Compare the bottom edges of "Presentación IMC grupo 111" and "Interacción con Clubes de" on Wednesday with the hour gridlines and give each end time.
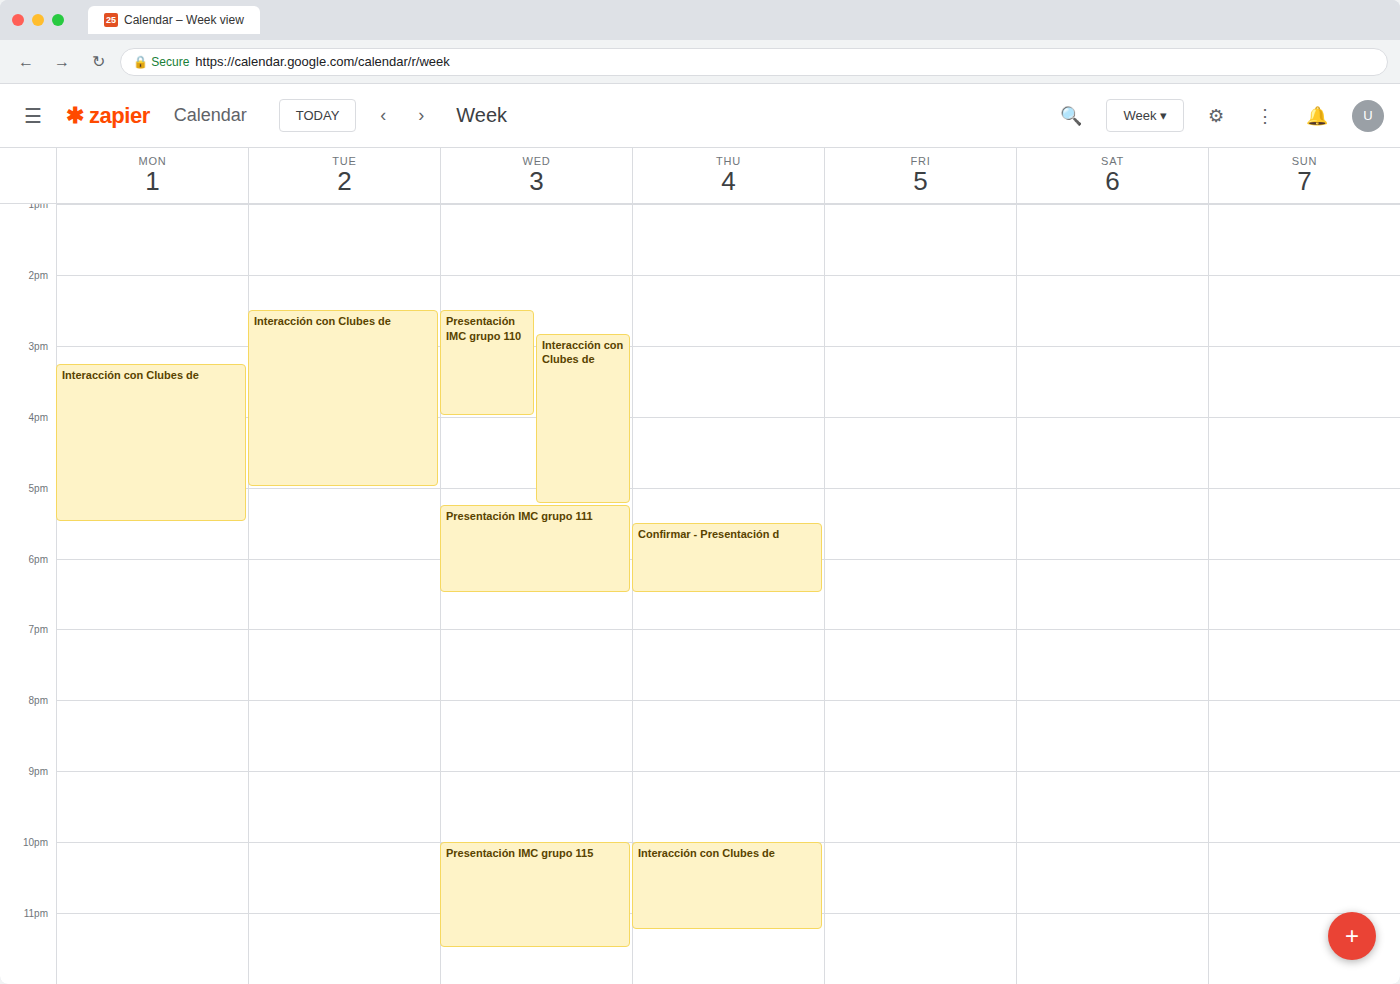
"Presentación IMC grupo 111": 6:30 PM, halfway between the 6 PM and 7 PM lines. "Interacción con Clubes de": 5:15 PM, neither: a quarter of the way from the 5 PM line to the 6 PM line.